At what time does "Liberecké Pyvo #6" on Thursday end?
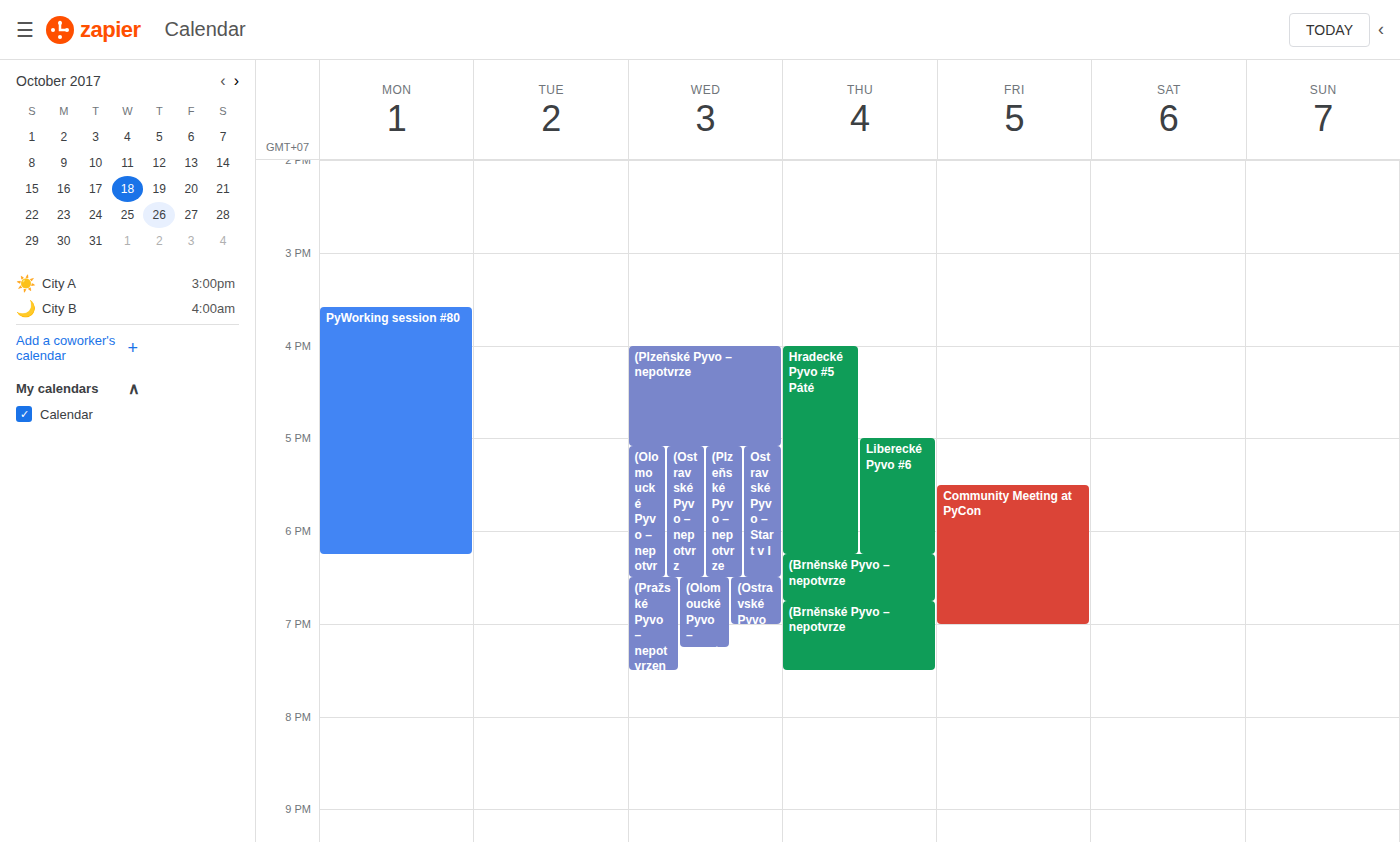
18:15